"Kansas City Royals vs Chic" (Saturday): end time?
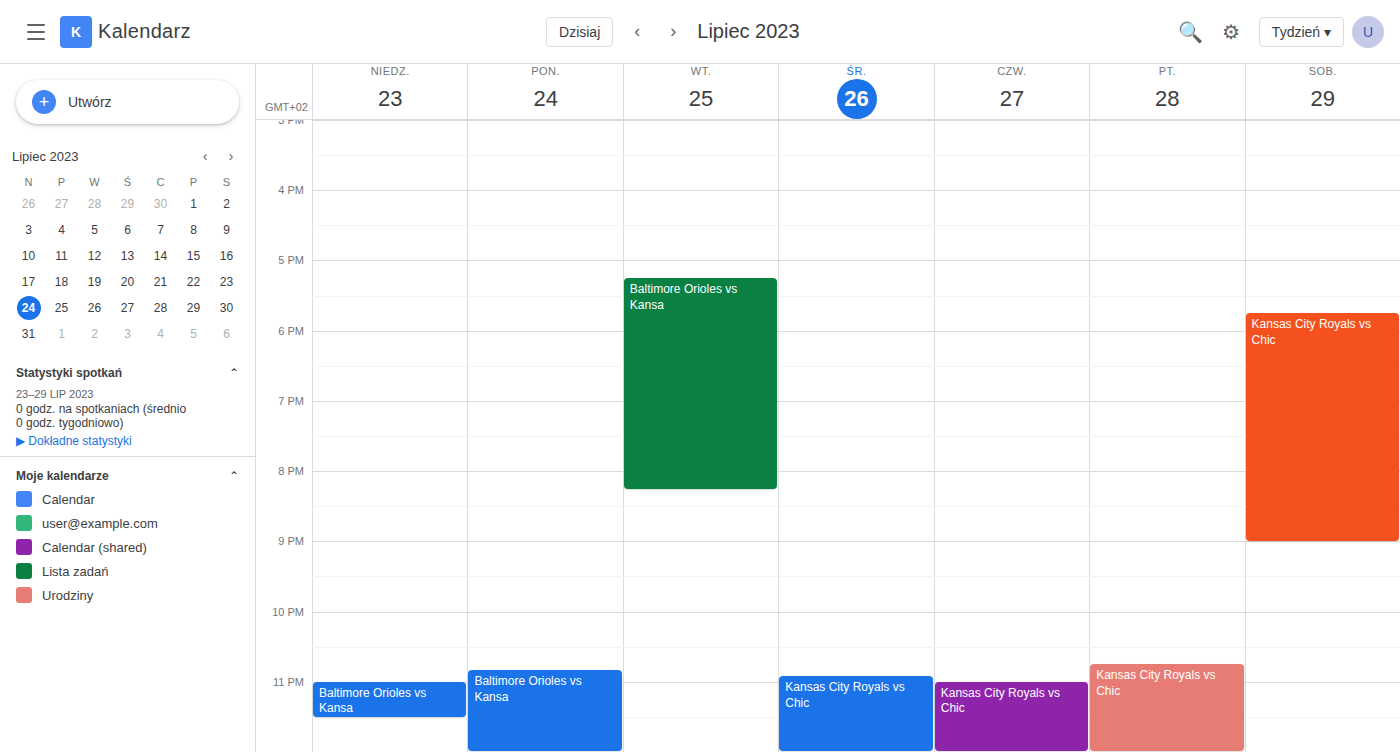
9:00 PM